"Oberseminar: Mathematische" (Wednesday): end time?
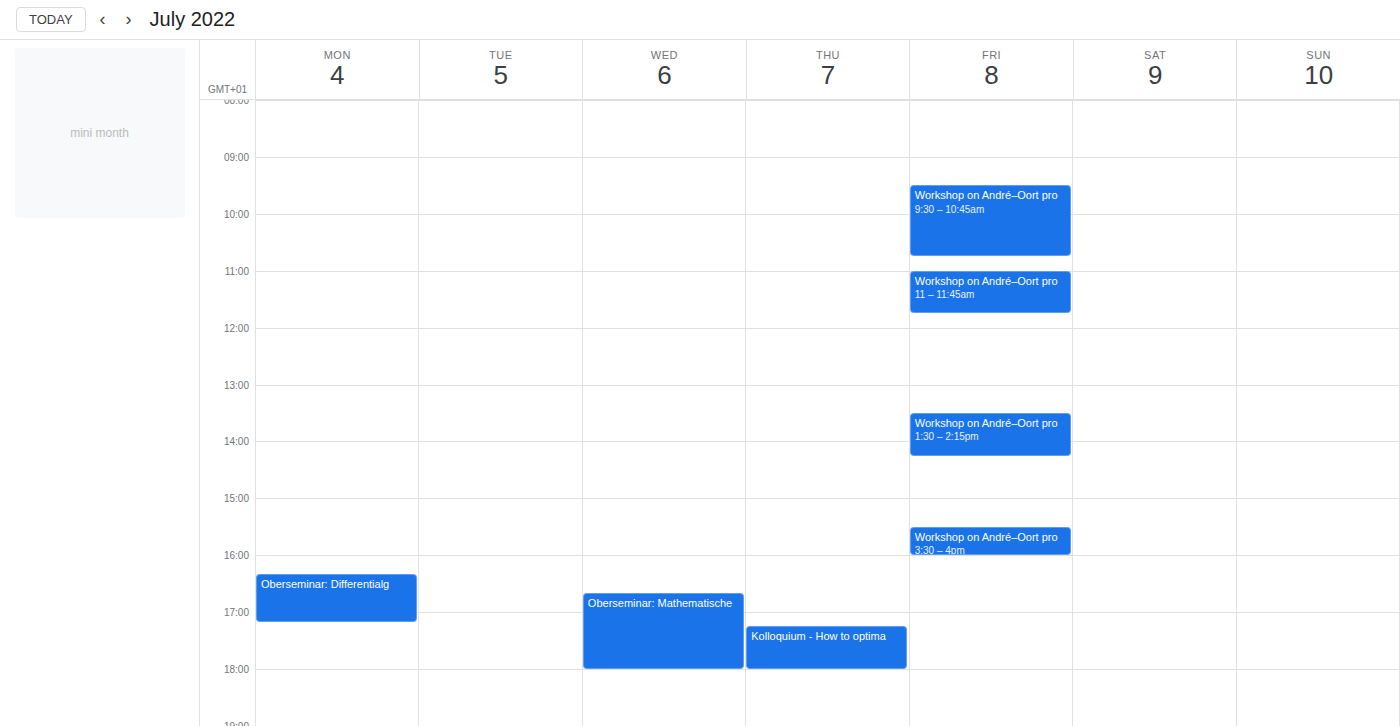
6:00 PM